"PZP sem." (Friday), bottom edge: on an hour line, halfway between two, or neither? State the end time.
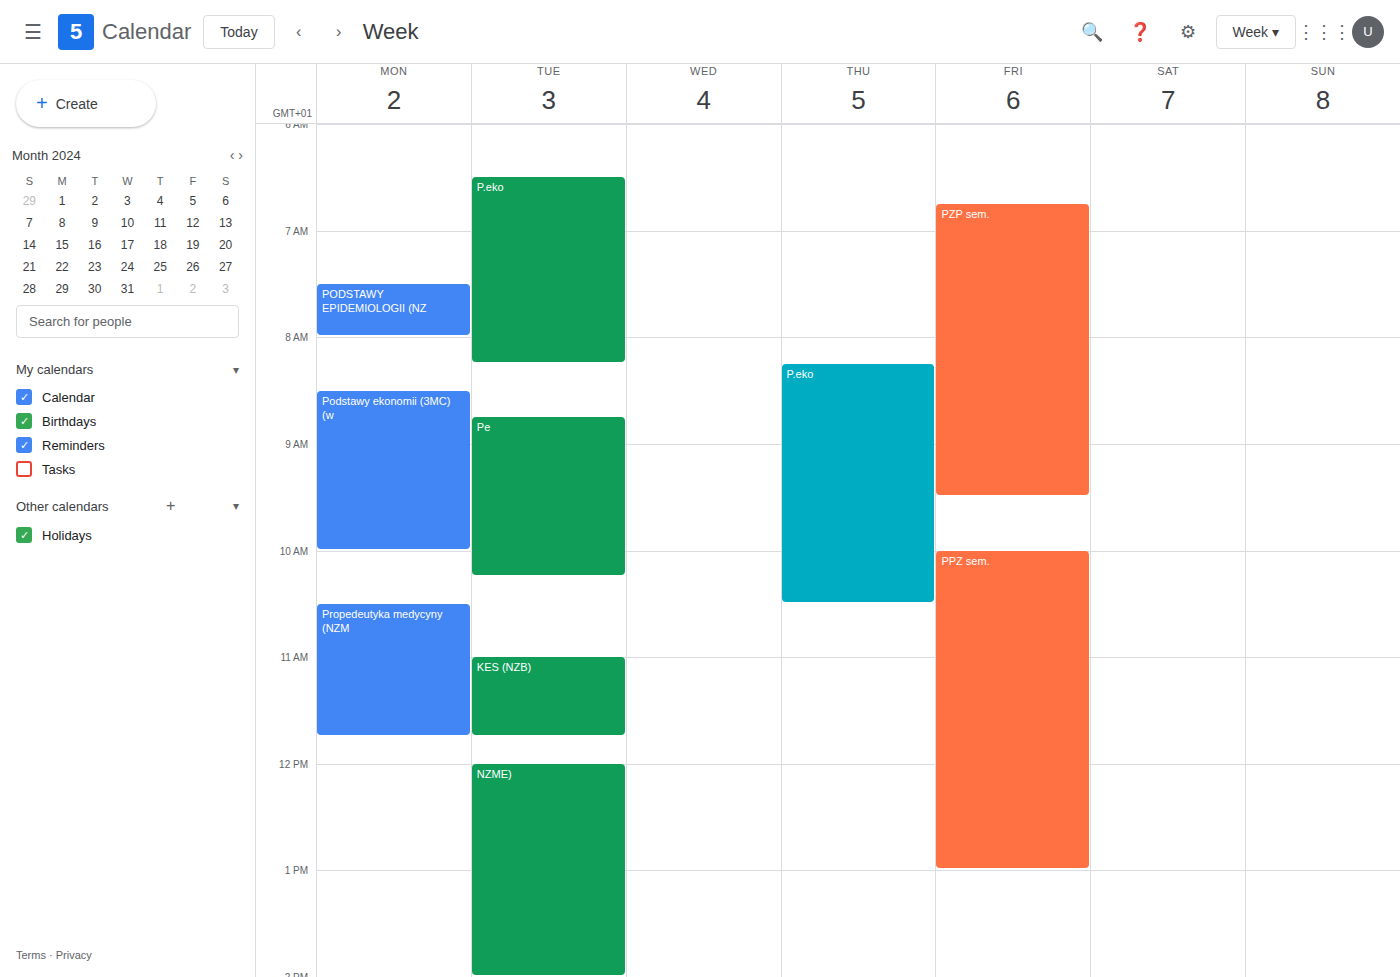
9:30 AM -- halfway between the 9 AM and 10 AM lines.